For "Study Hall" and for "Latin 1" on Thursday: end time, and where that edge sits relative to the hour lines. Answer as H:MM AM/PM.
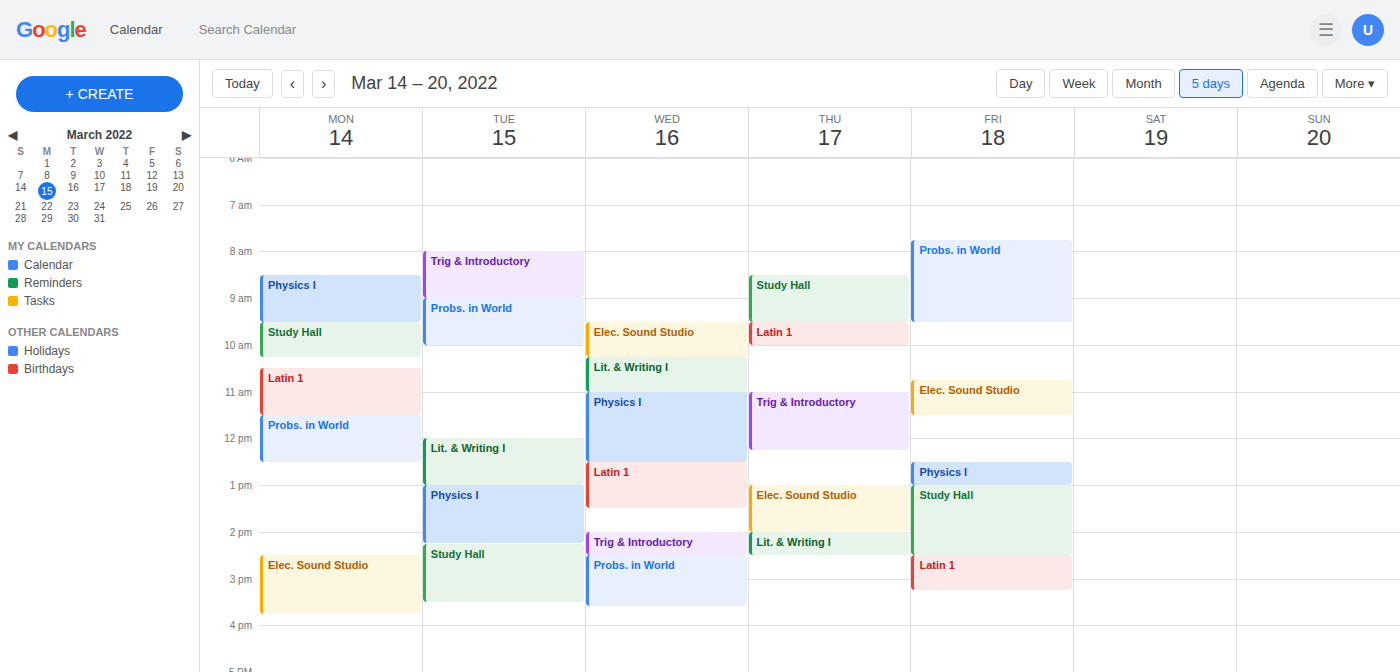
"Study Hall": 9:30 AM, halfway between the 9 AM and 10 AM lines. "Latin 1": 10:00 AM, exactly on the 10 AM line.